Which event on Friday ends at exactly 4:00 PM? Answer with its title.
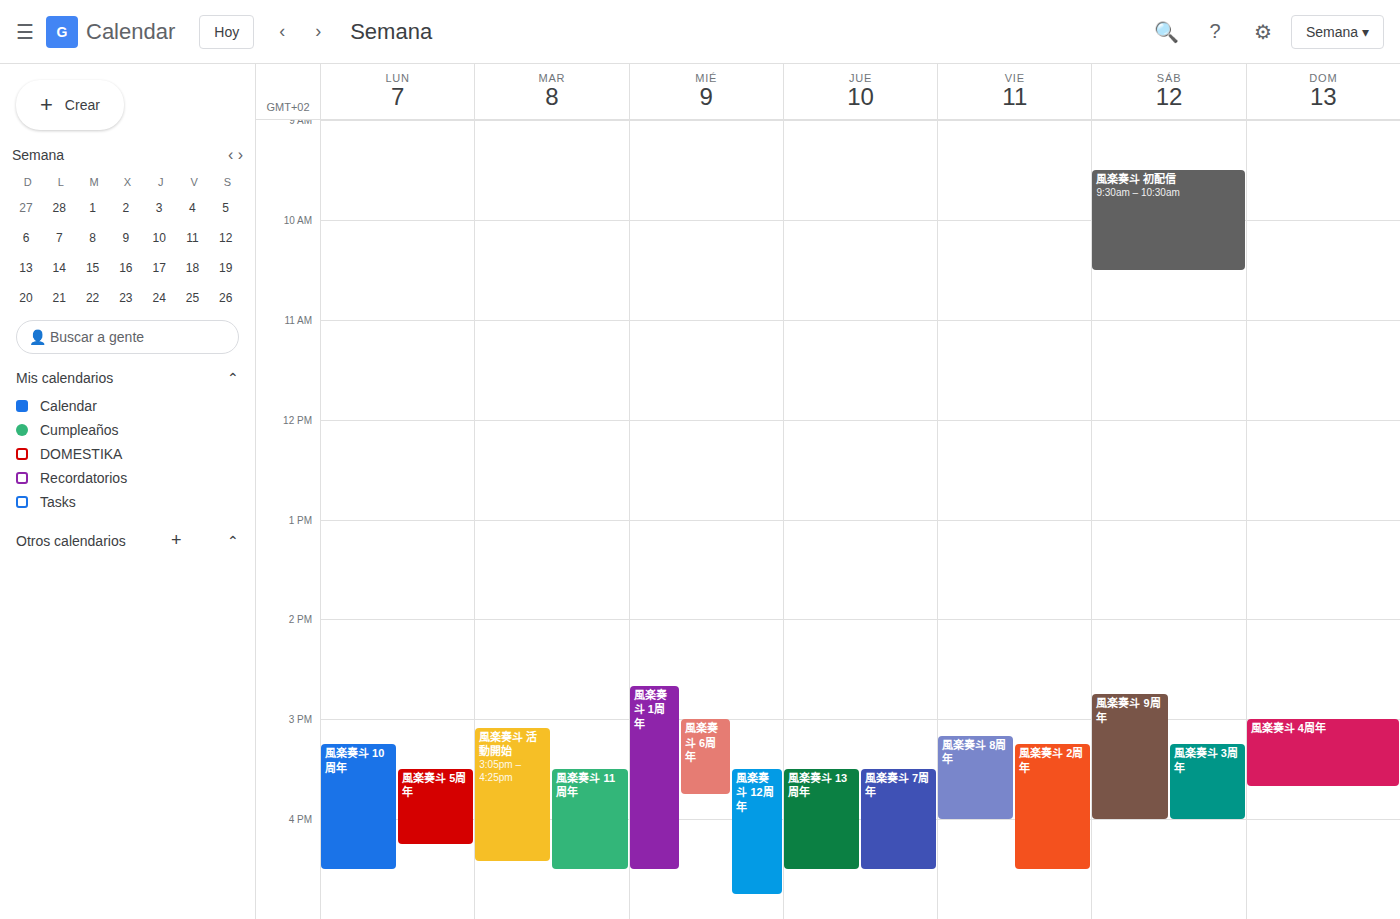
"風楽奏斗 8周年"